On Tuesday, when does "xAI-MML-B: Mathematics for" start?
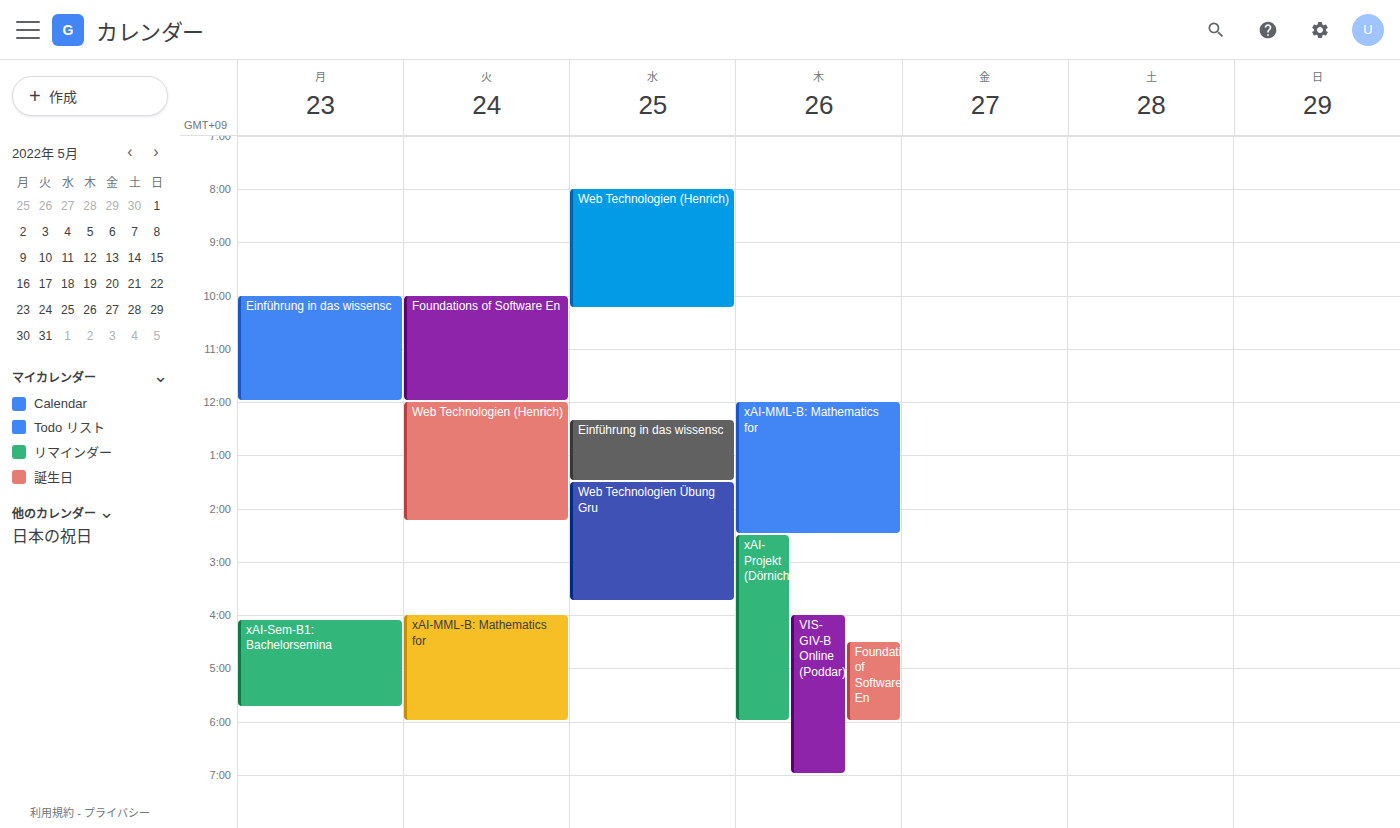
4:00 PM